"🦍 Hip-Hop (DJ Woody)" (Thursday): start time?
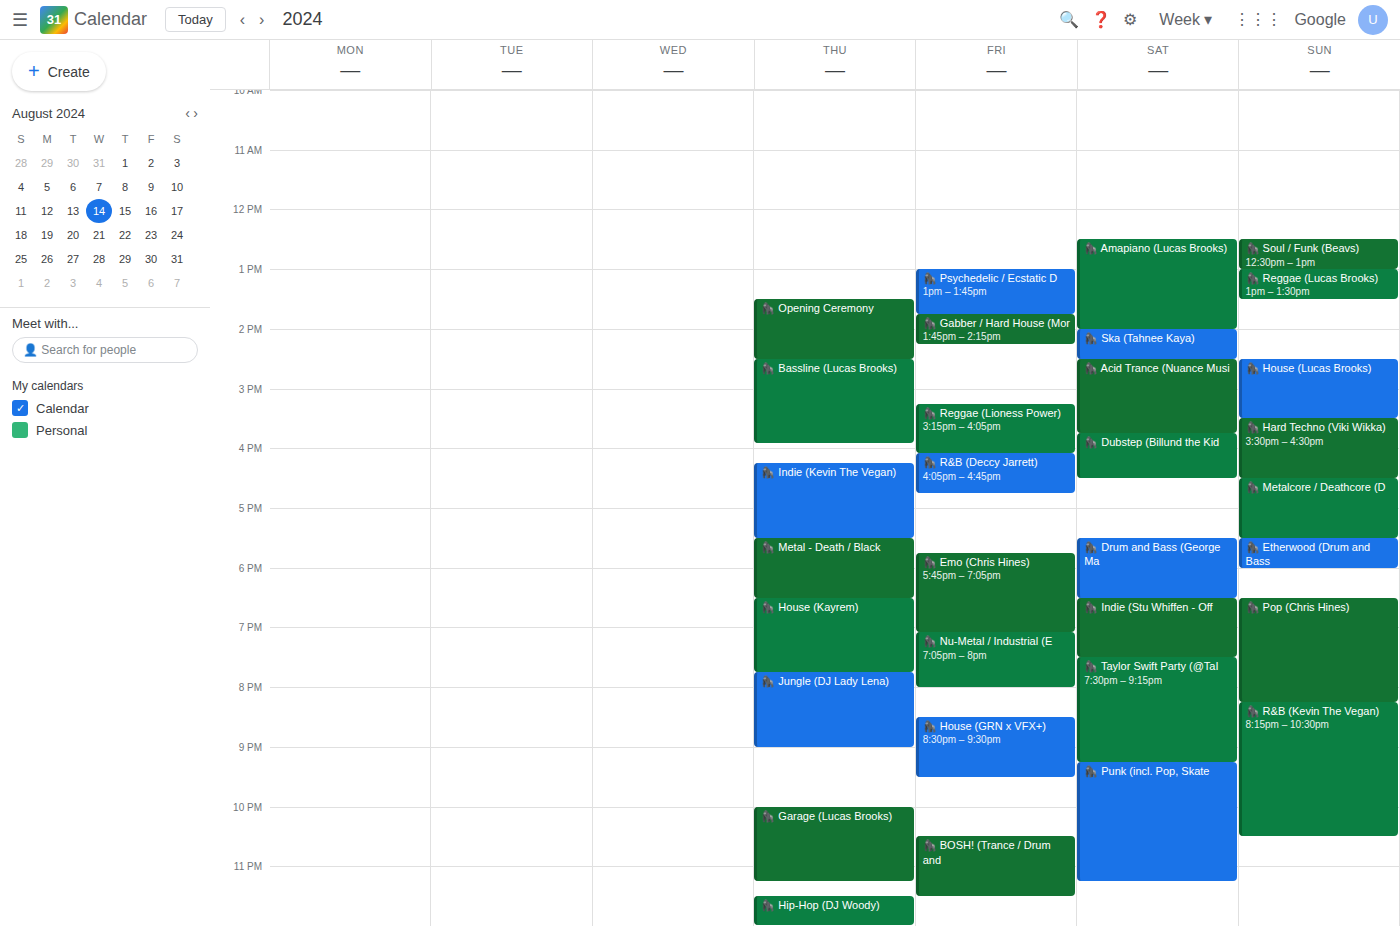
11:30 PM